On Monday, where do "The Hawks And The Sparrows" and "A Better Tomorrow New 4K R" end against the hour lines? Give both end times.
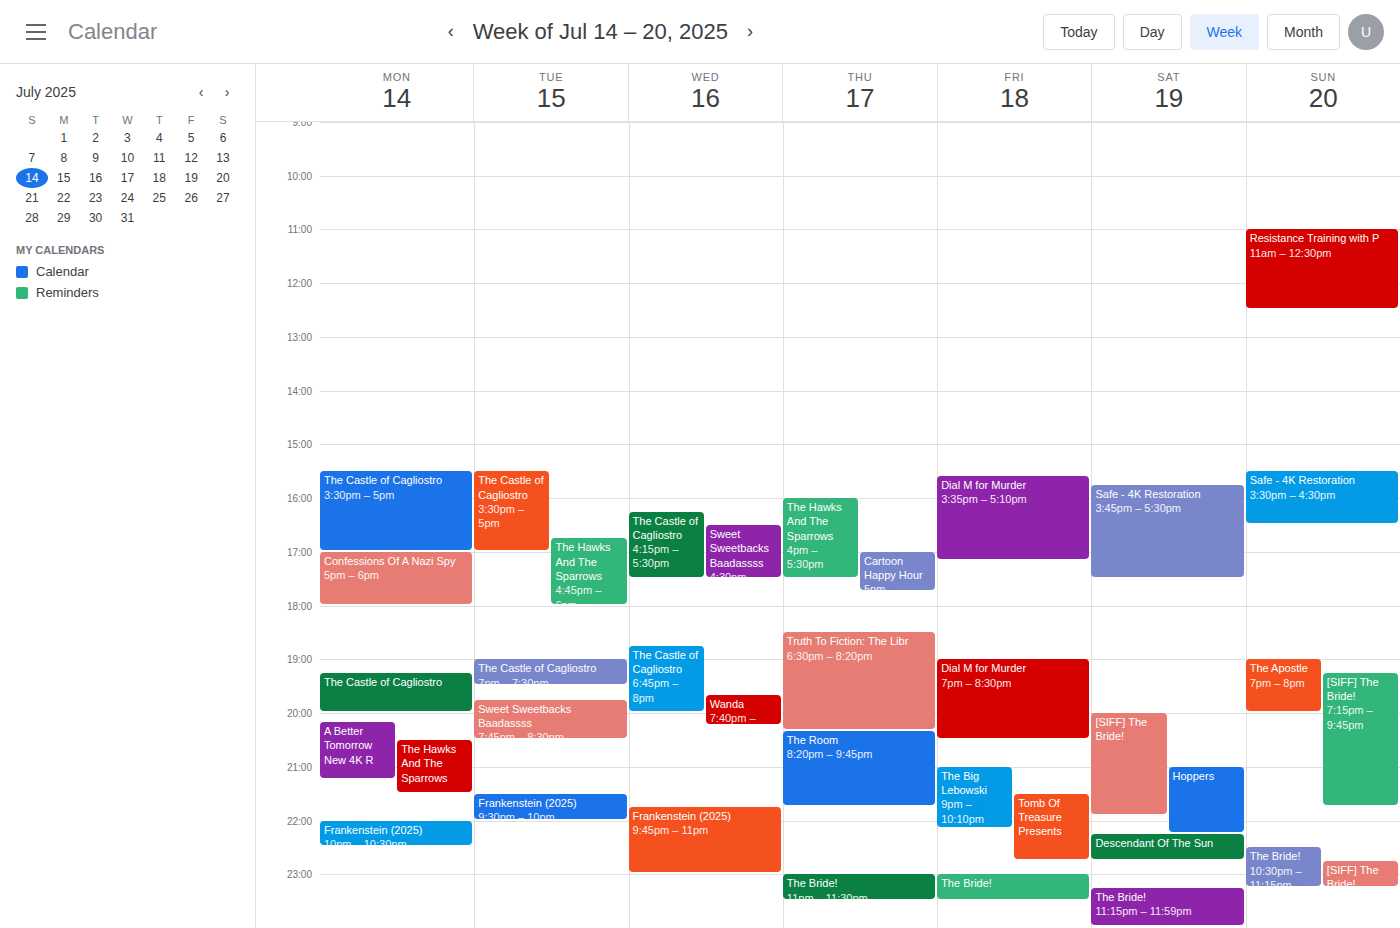
"The Hawks And The Sparrows": 21:30, halfway between the 21:00 and 22:00 lines. "A Better Tomorrow New 4K R": 21:15, neither: a quarter of the way from the 21:00 line to the 22:00 line.